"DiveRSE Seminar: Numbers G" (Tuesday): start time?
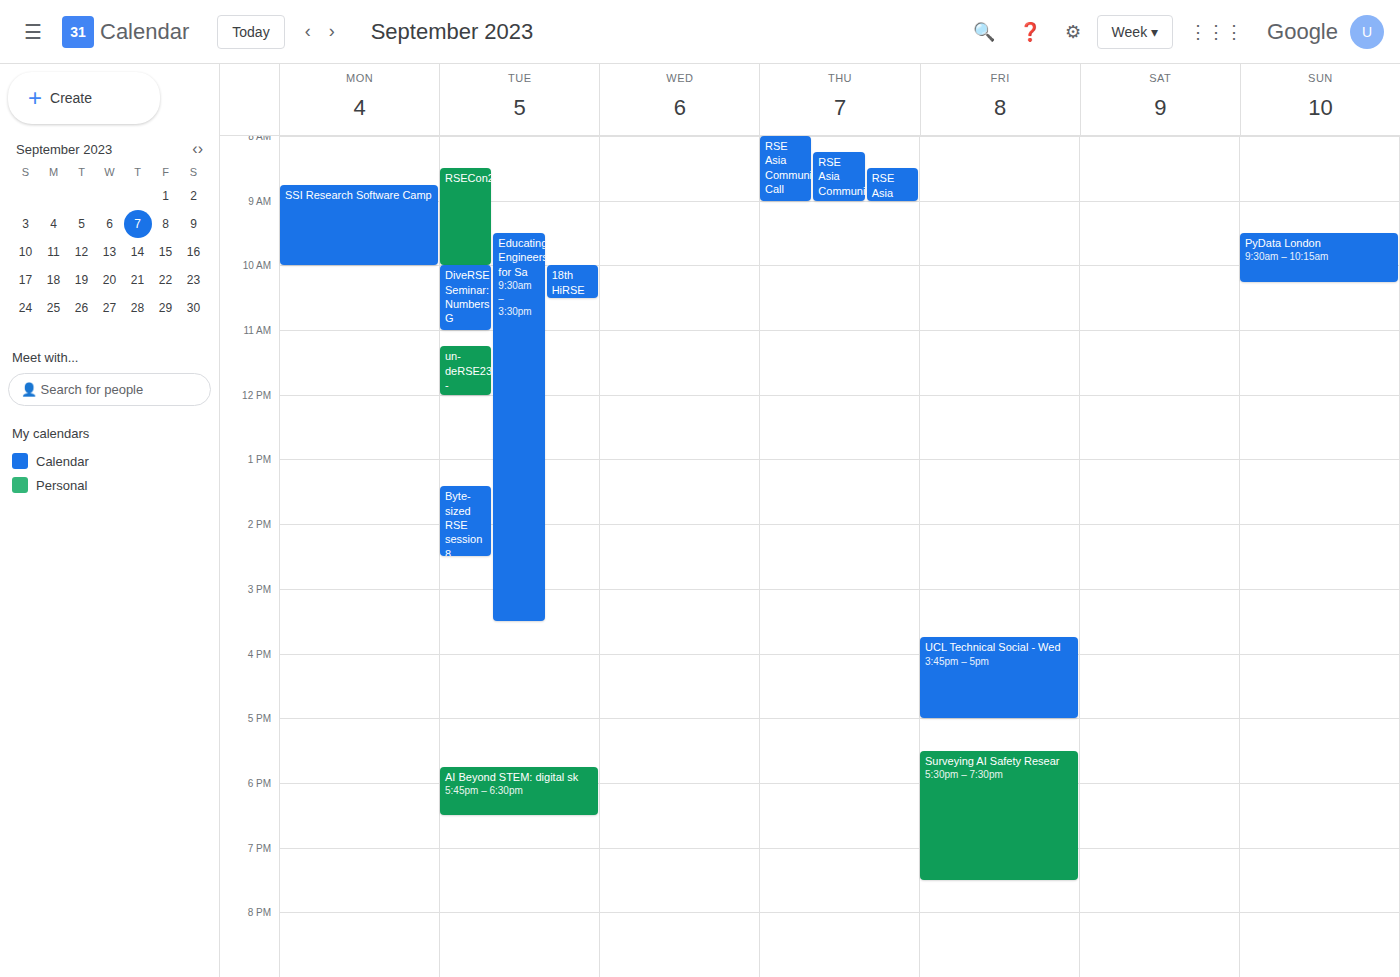
10:00 AM